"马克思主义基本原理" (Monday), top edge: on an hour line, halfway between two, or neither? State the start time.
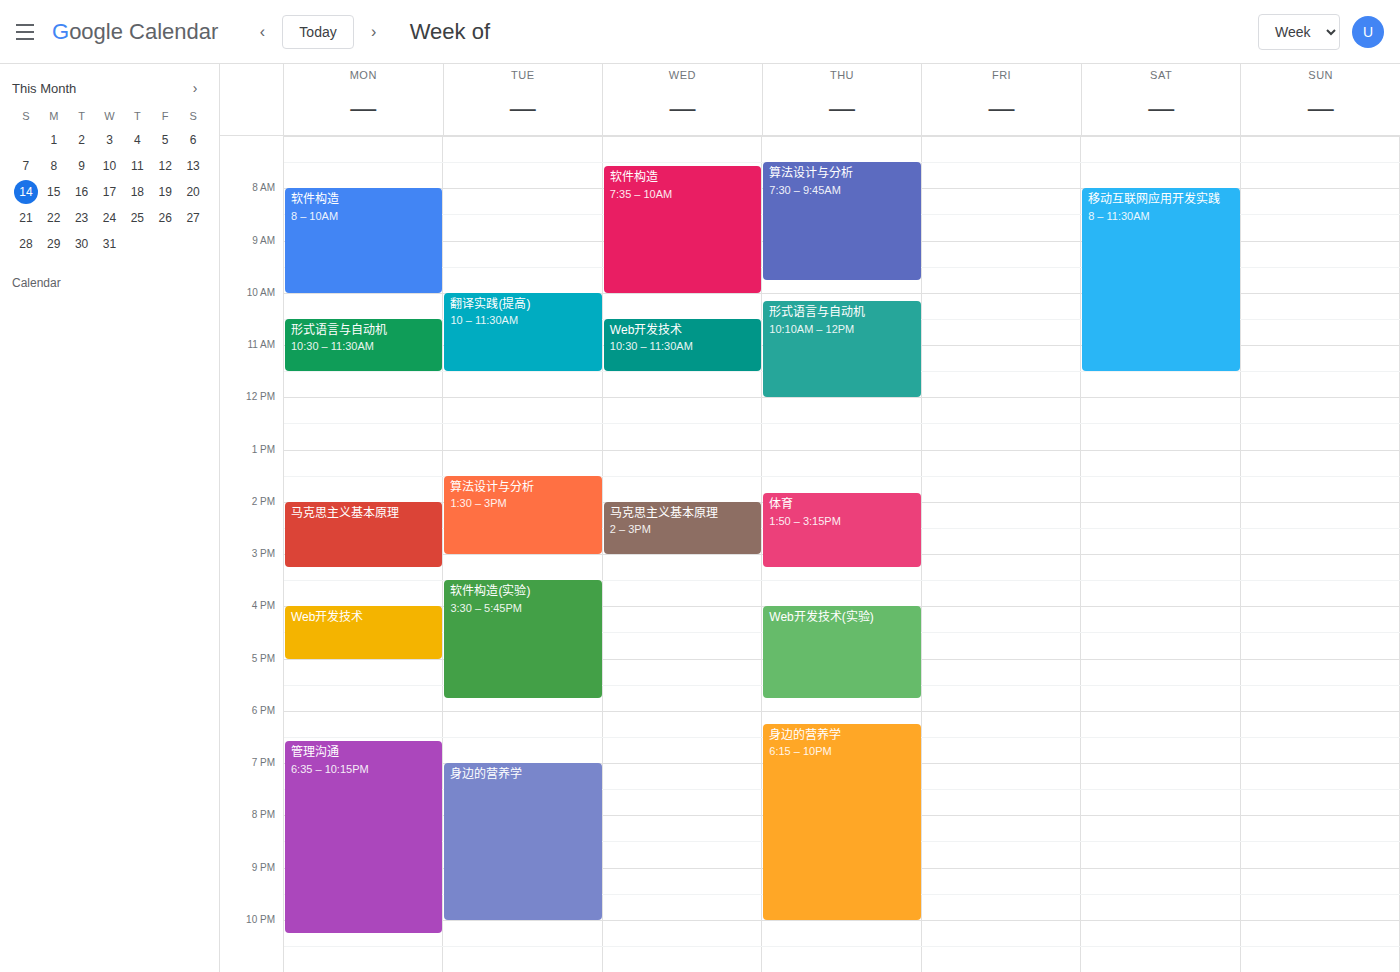
2:00 PM -- exactly on the 2 PM line.